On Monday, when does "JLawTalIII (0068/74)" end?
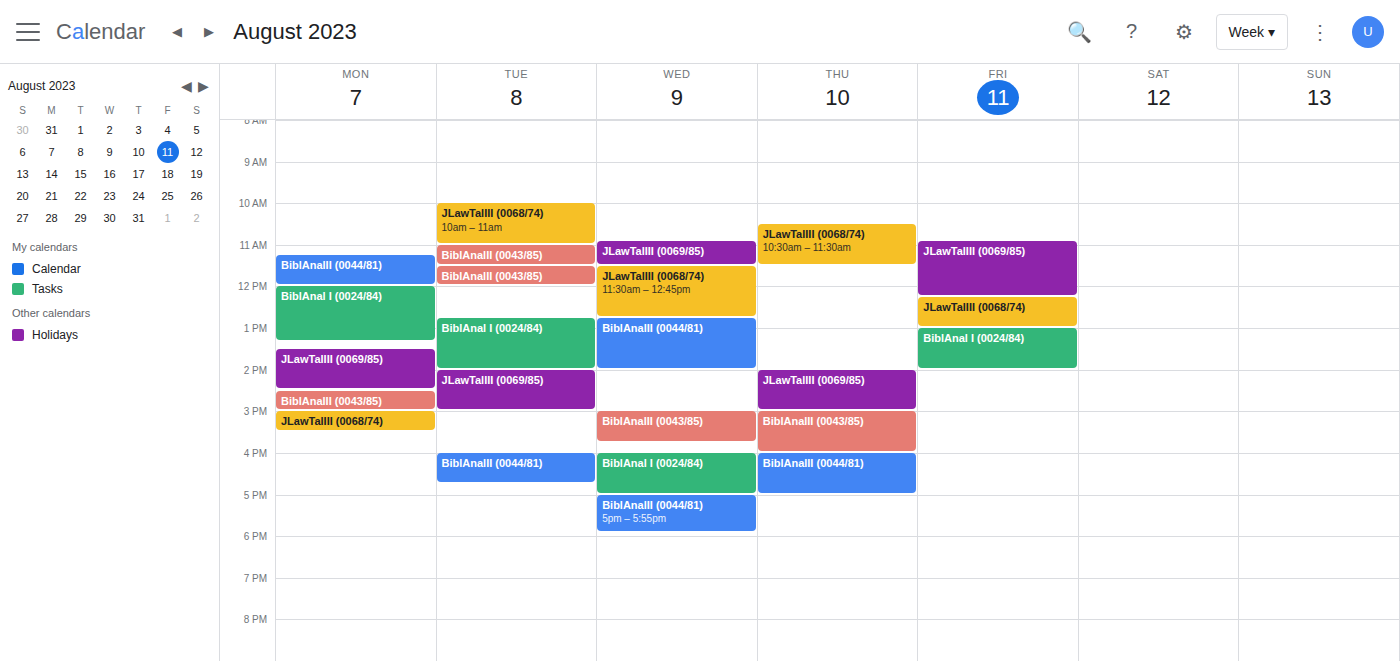
15:30